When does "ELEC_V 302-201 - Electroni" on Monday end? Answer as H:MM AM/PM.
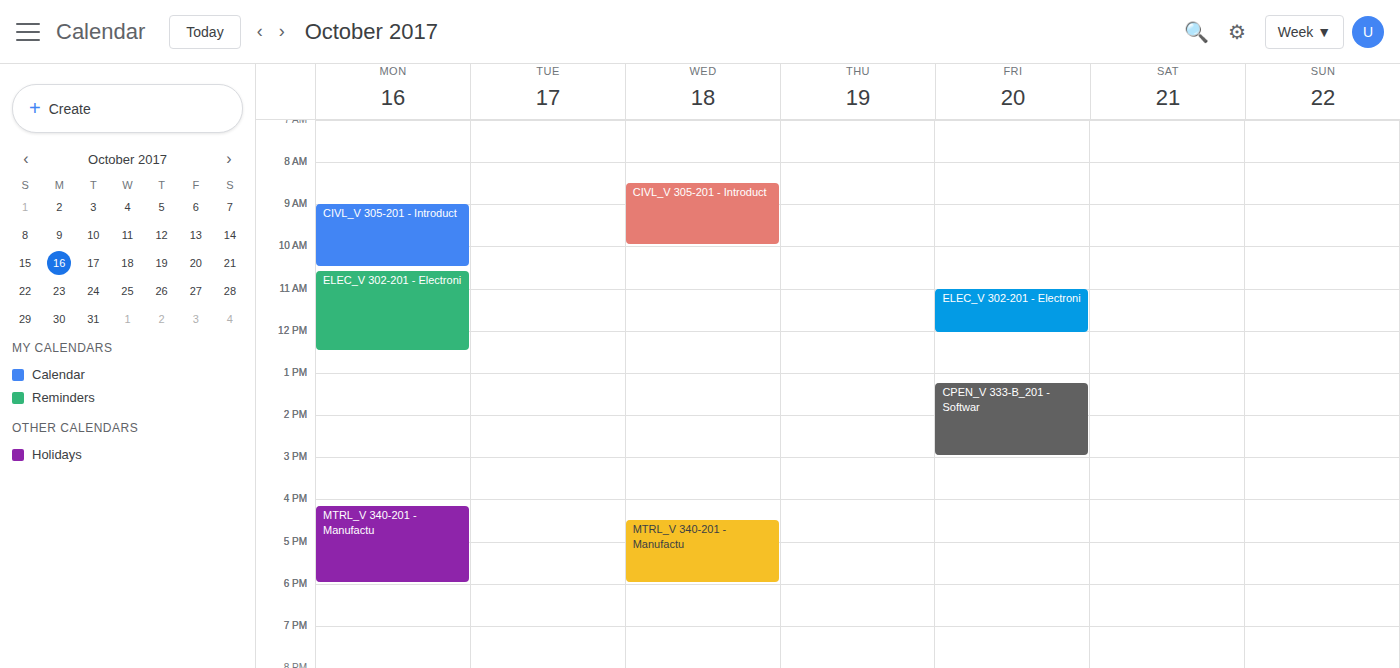
12:30 PM